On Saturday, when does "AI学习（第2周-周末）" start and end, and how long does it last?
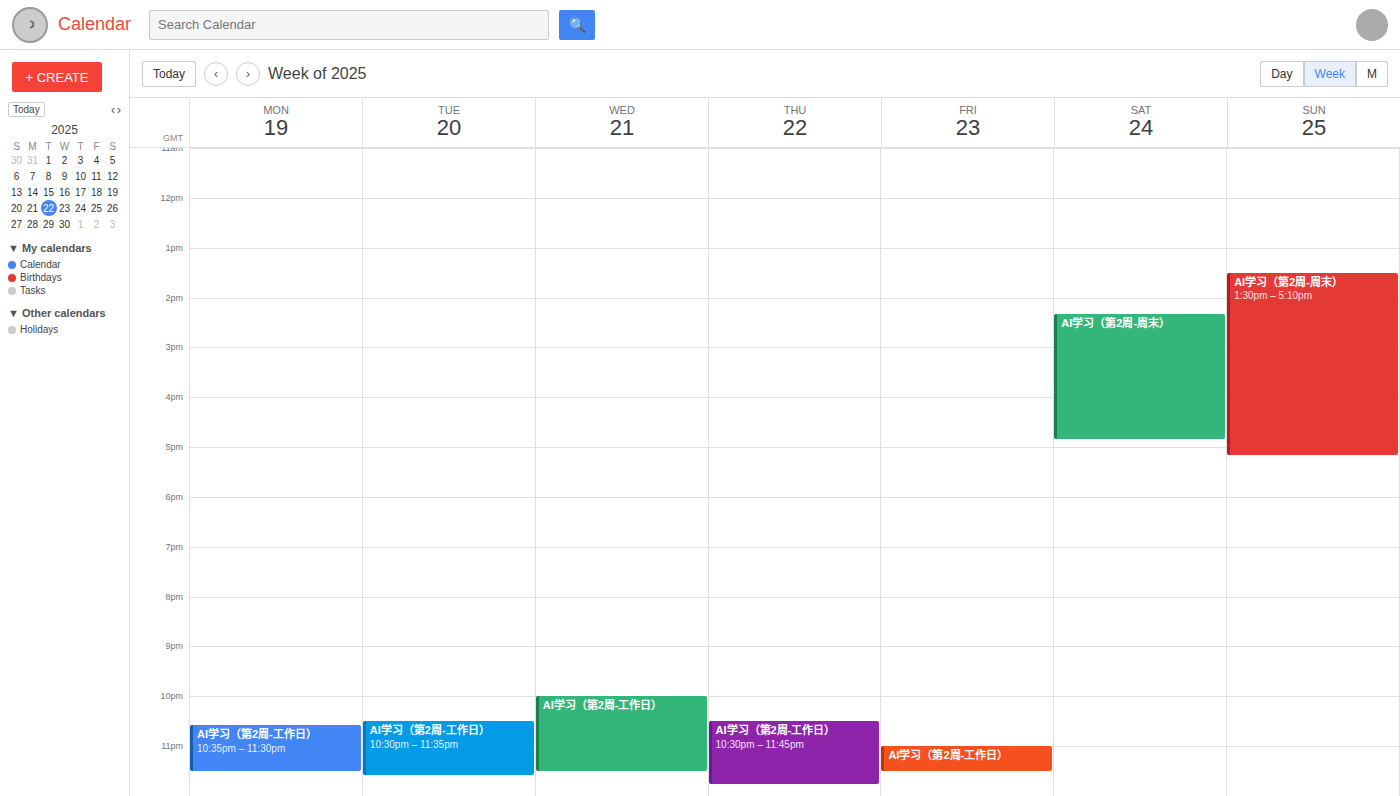
2:20 PM to 4:50 PM, 2 hours 30 minutes